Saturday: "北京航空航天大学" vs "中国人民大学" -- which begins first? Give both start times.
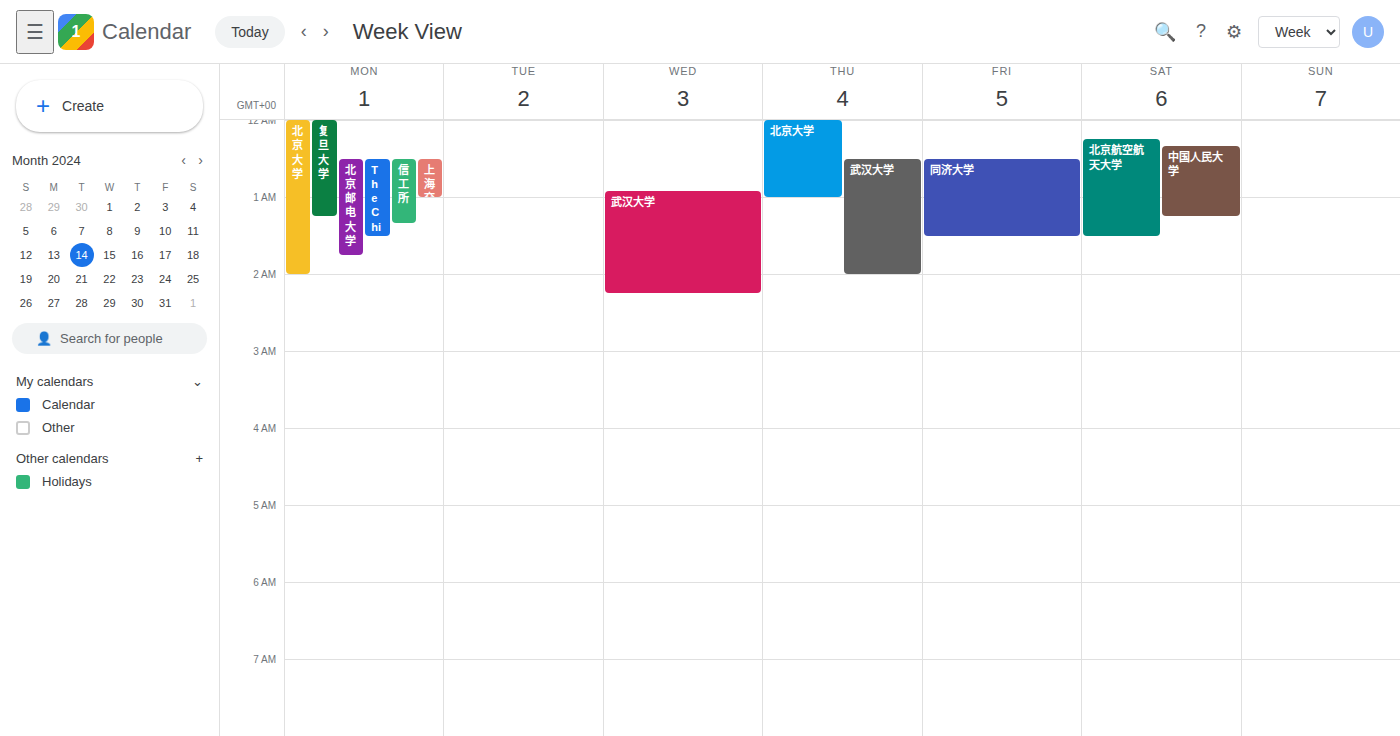
"北京航空航天大学" 12:15 AM; "中国人民大学" 12:20 AM.